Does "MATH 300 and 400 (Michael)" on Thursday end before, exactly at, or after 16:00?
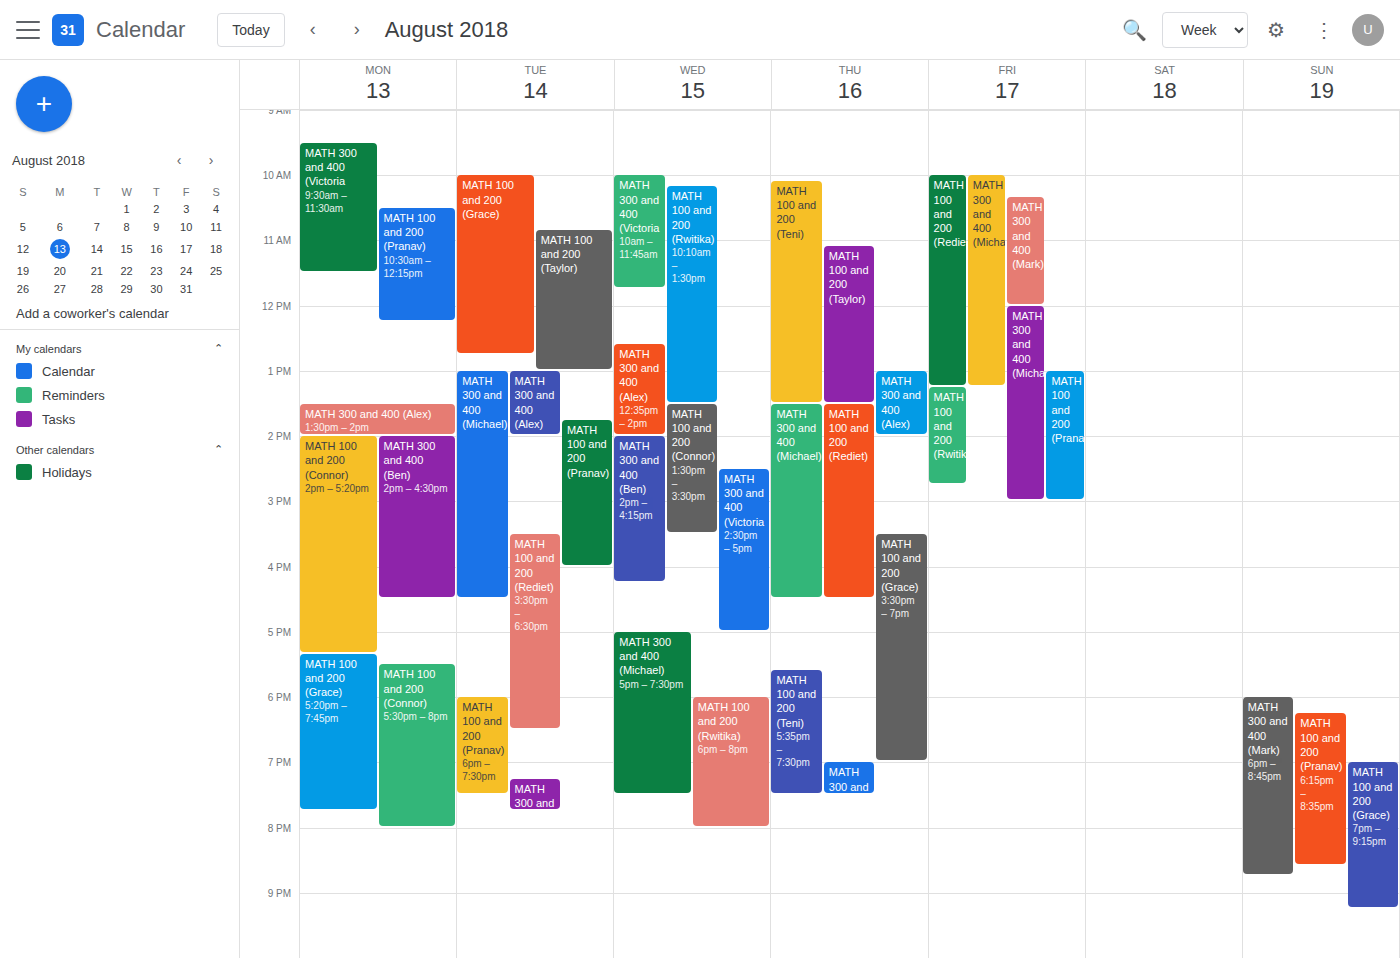
16:30 -- after 16:00, 30 minutes below the 16:00 line.